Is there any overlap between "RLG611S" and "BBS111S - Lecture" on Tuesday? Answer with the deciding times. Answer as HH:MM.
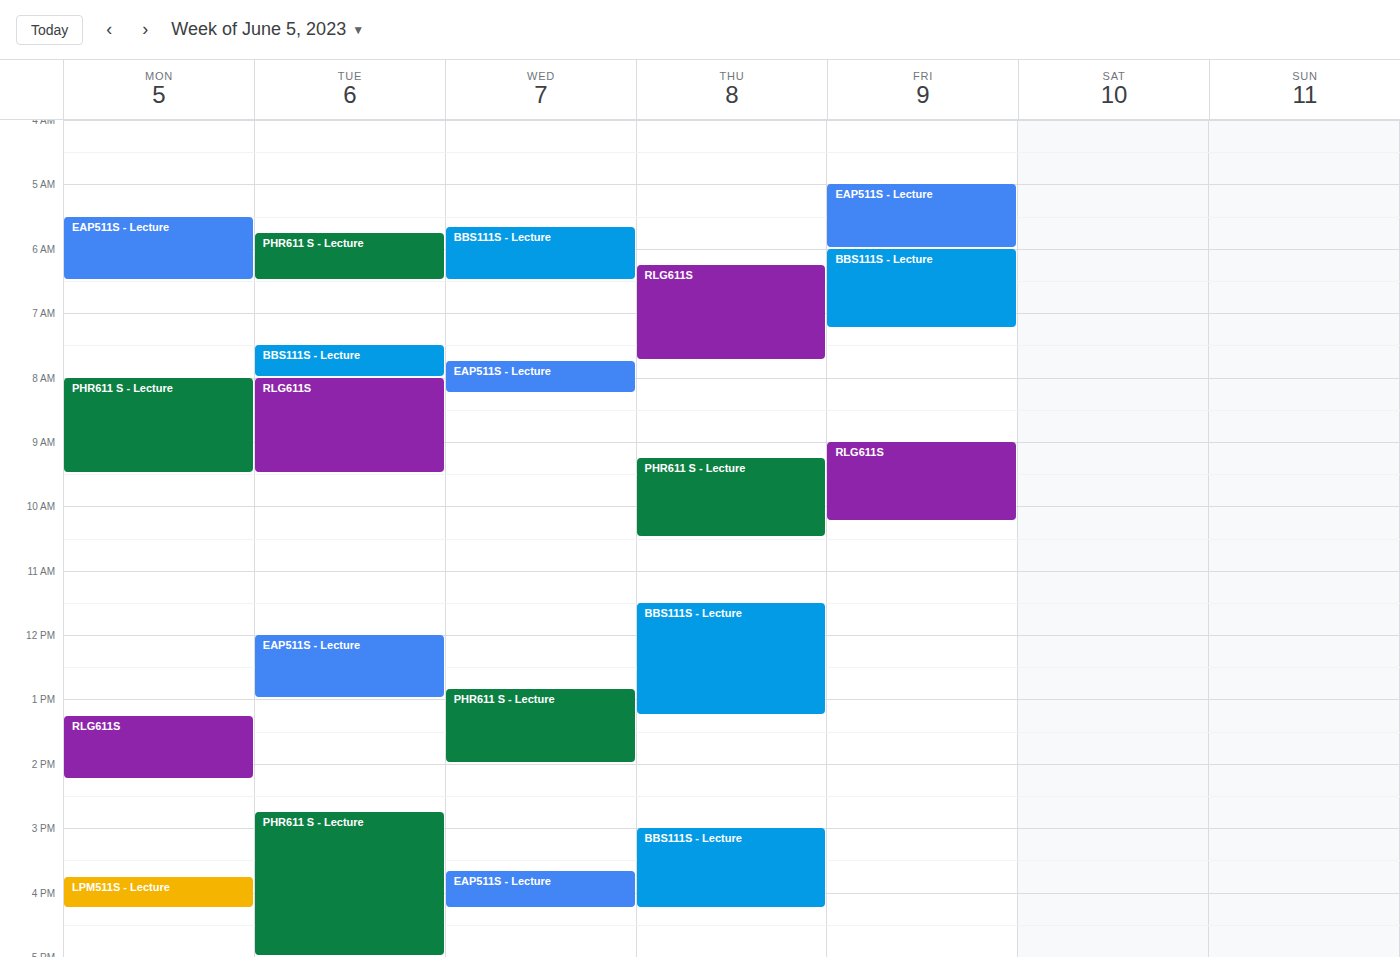
"BBS111S - Lecture" ends at 08:00, exactly when "RLG611S" starts -- they touch but do not overlap.